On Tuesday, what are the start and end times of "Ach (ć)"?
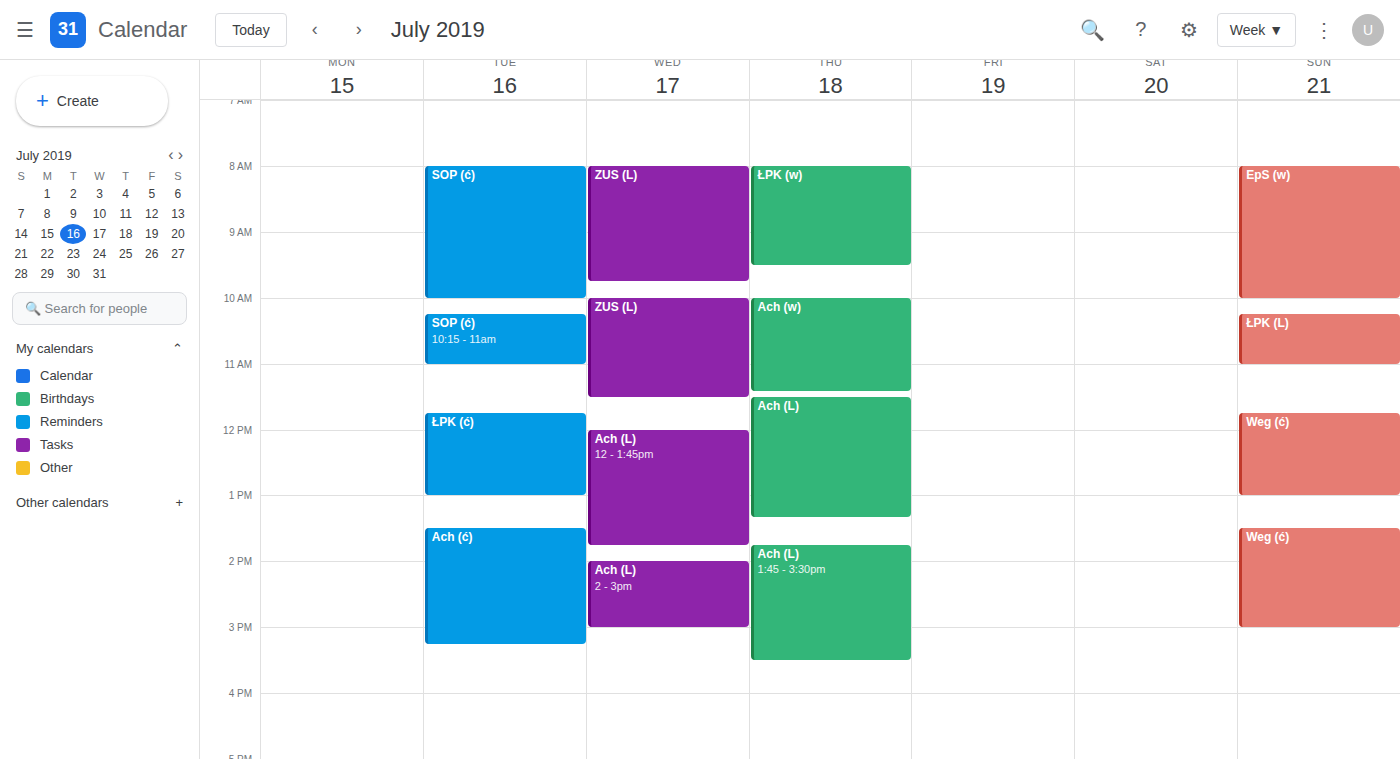
1:30 PM to 3:15 PM